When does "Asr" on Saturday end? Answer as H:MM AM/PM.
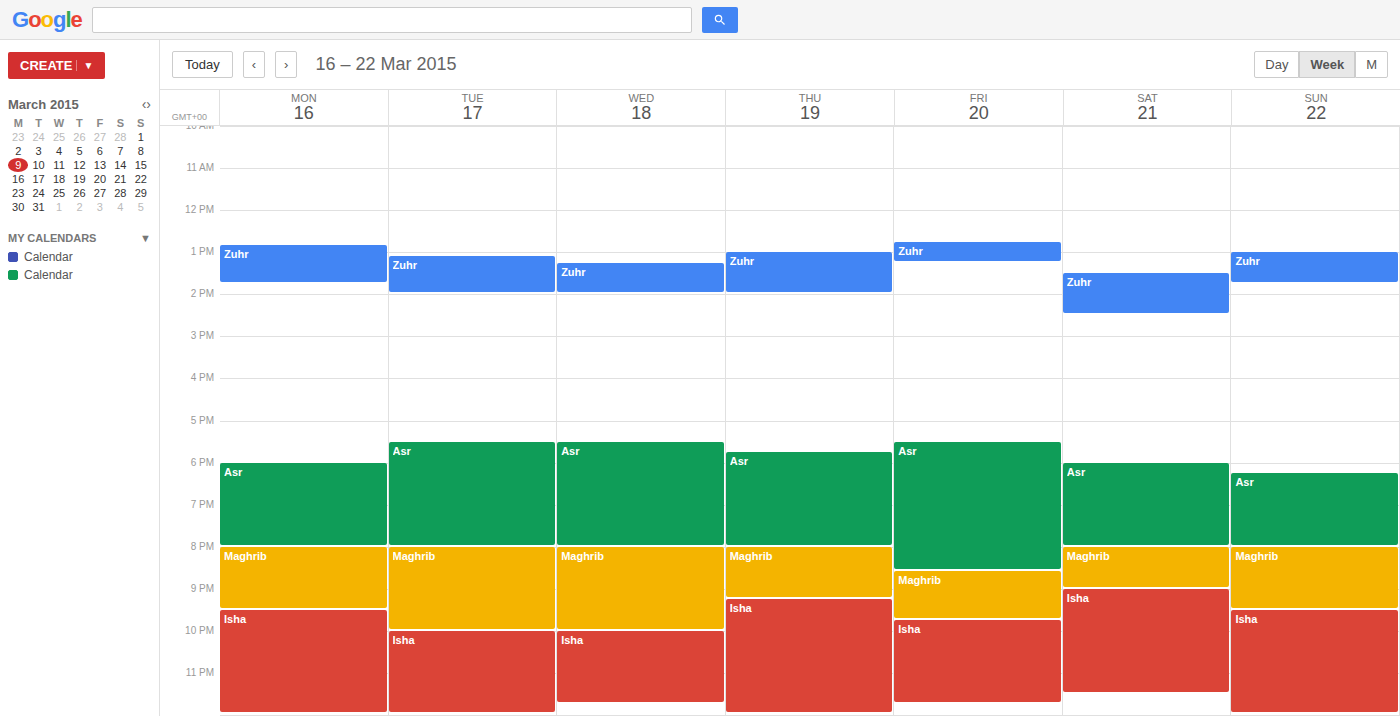
8:00 PM